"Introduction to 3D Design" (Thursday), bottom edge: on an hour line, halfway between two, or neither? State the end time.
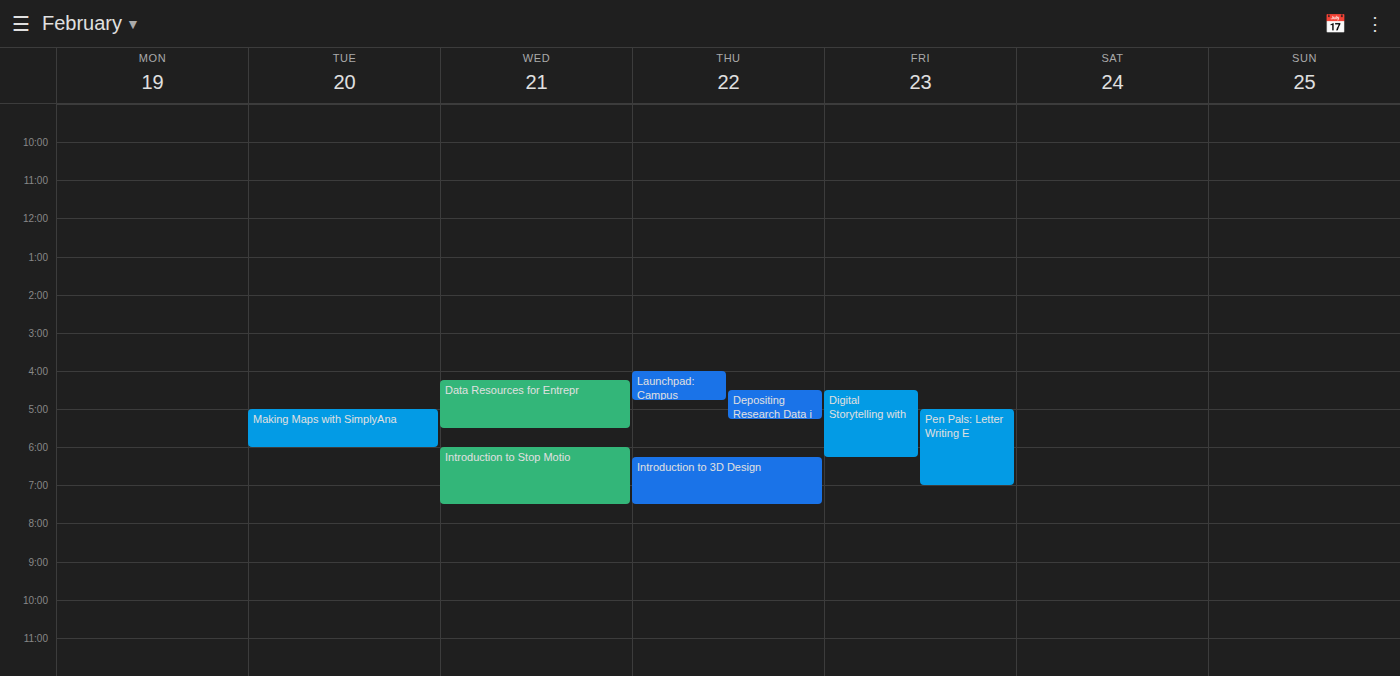
7:30 PM -- halfway between the 7 PM and 8 PM lines.